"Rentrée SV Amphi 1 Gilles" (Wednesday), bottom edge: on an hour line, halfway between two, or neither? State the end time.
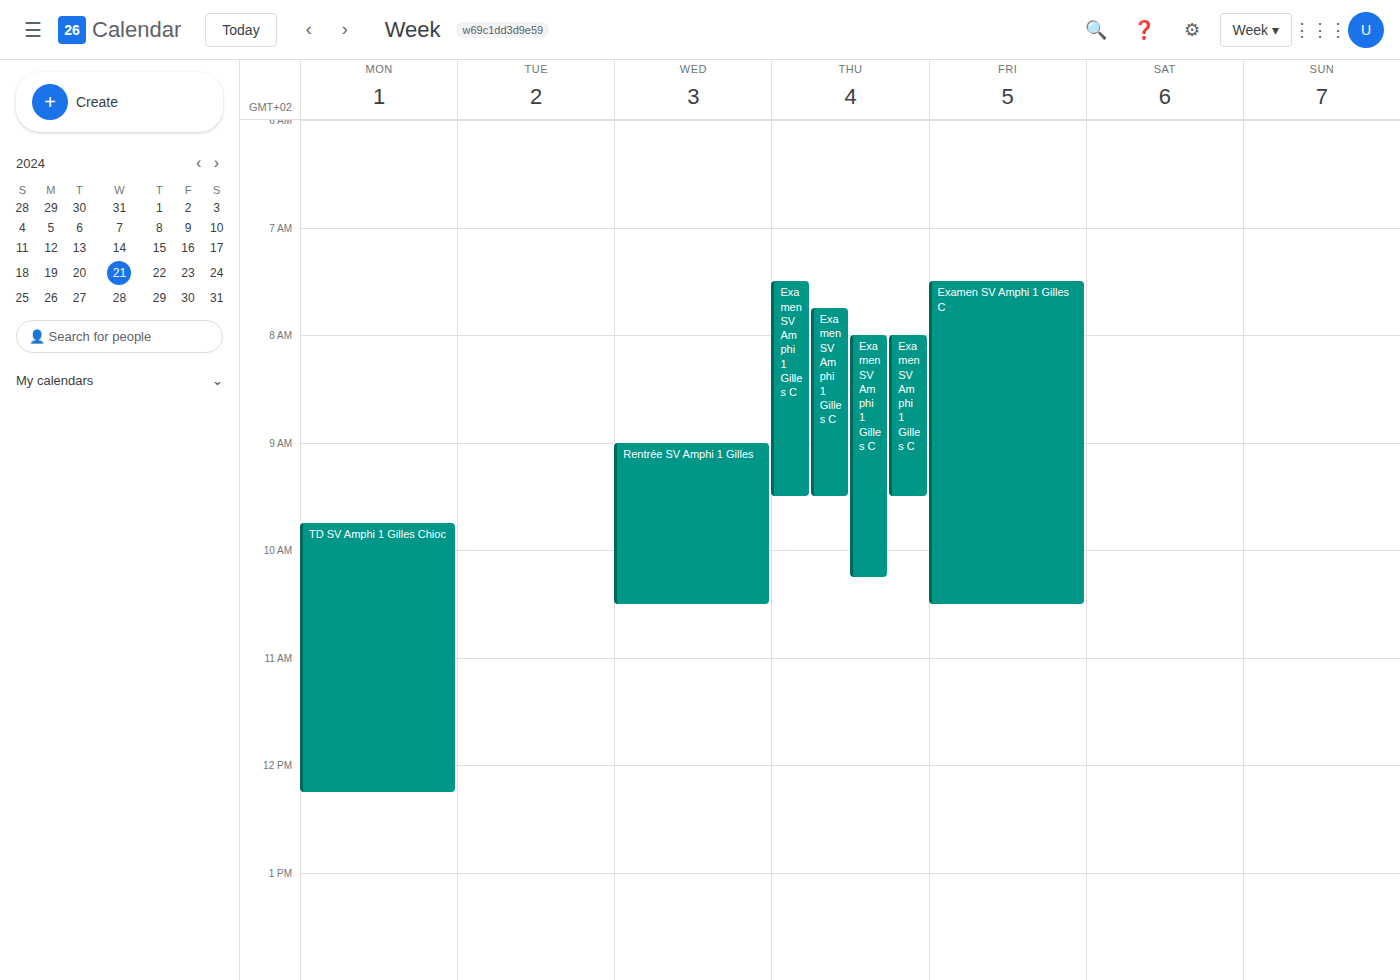
10:30 AM -- halfway between the 10 AM and 11 AM lines.